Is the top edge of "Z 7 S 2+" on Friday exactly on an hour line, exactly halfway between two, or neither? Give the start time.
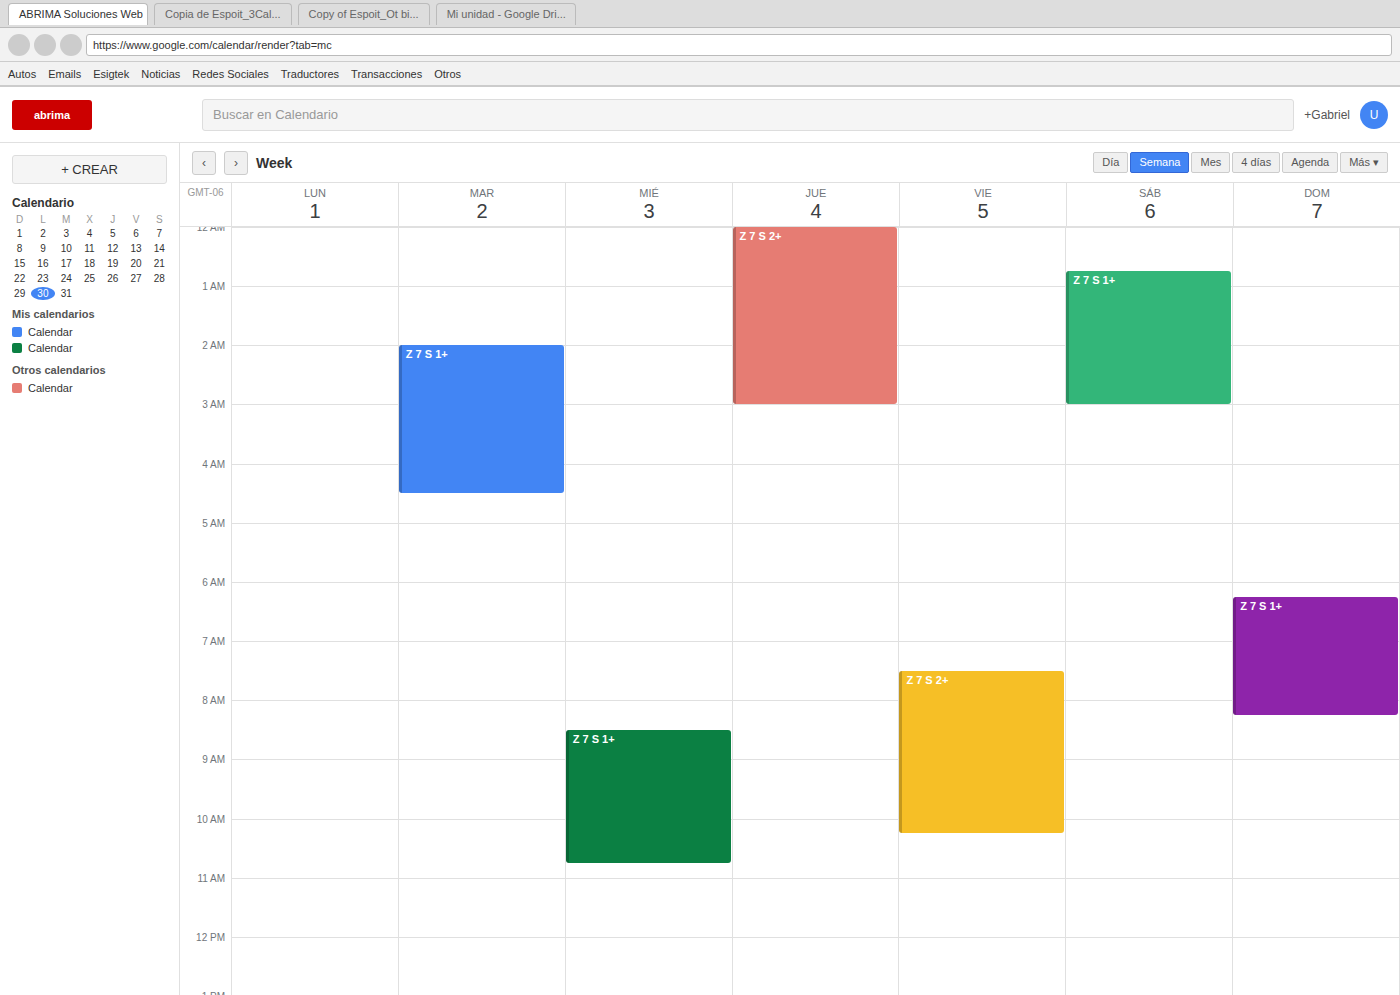
7:30 AM -- halfway between the 7 AM and 8 AM lines.